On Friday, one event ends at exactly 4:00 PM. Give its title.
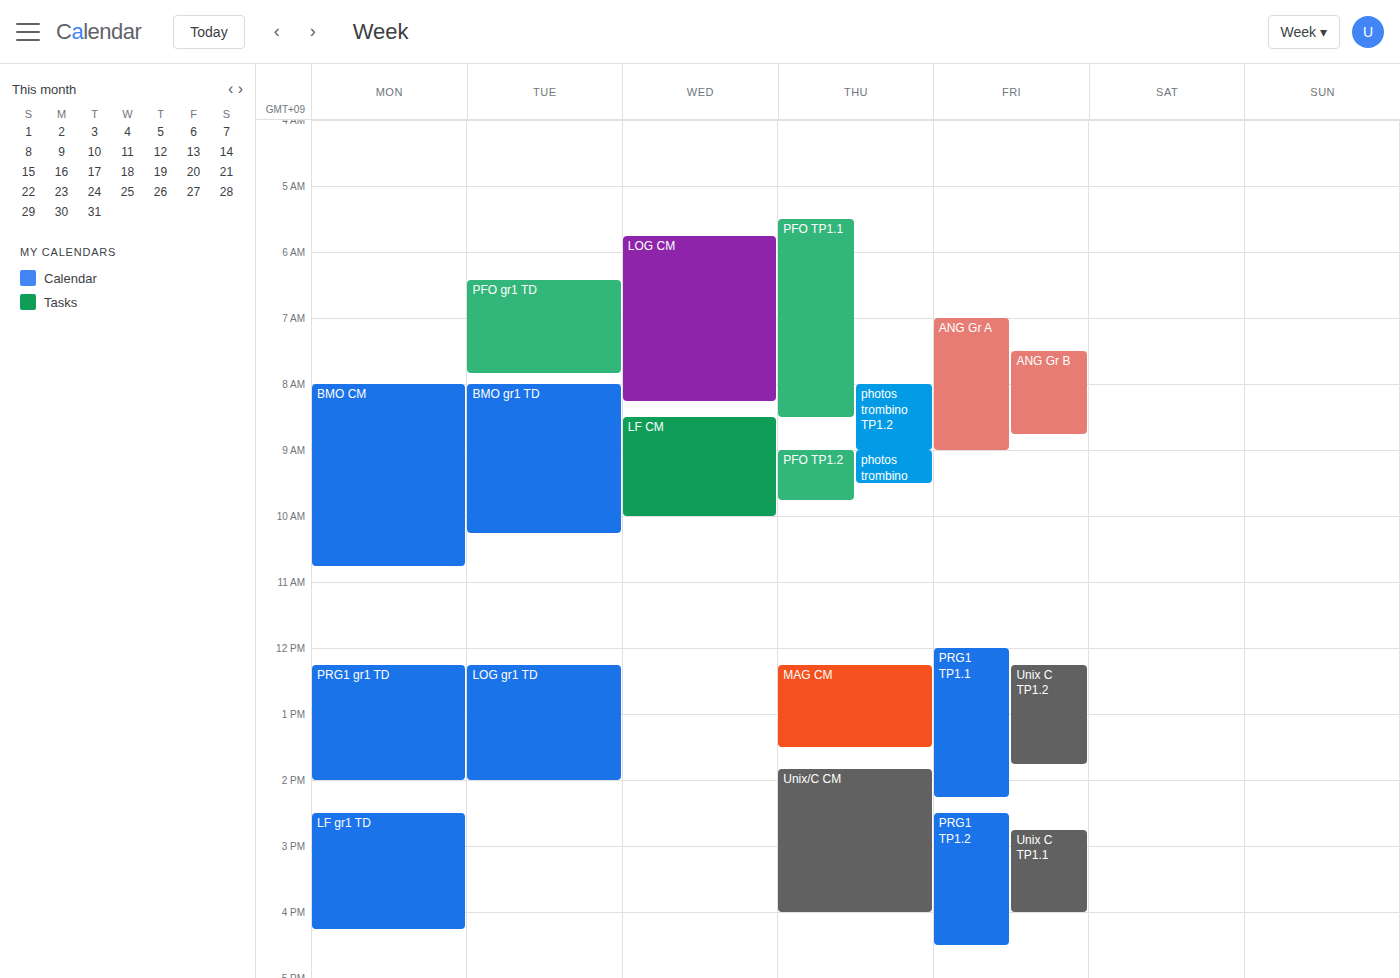
"Unix C TP1.1"